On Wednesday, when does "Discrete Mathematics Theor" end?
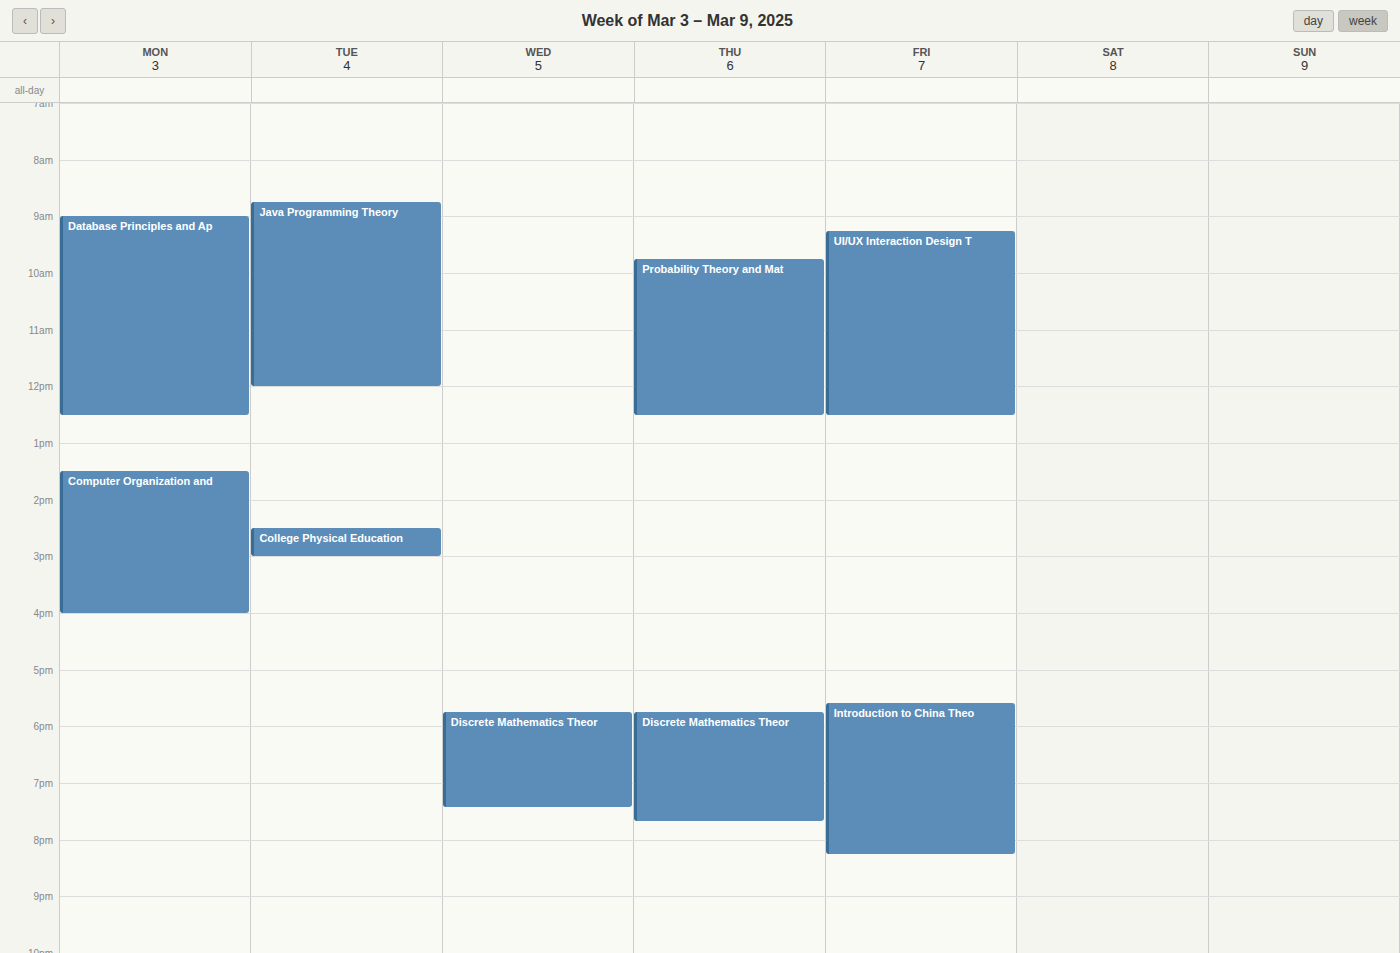
7:25 PM